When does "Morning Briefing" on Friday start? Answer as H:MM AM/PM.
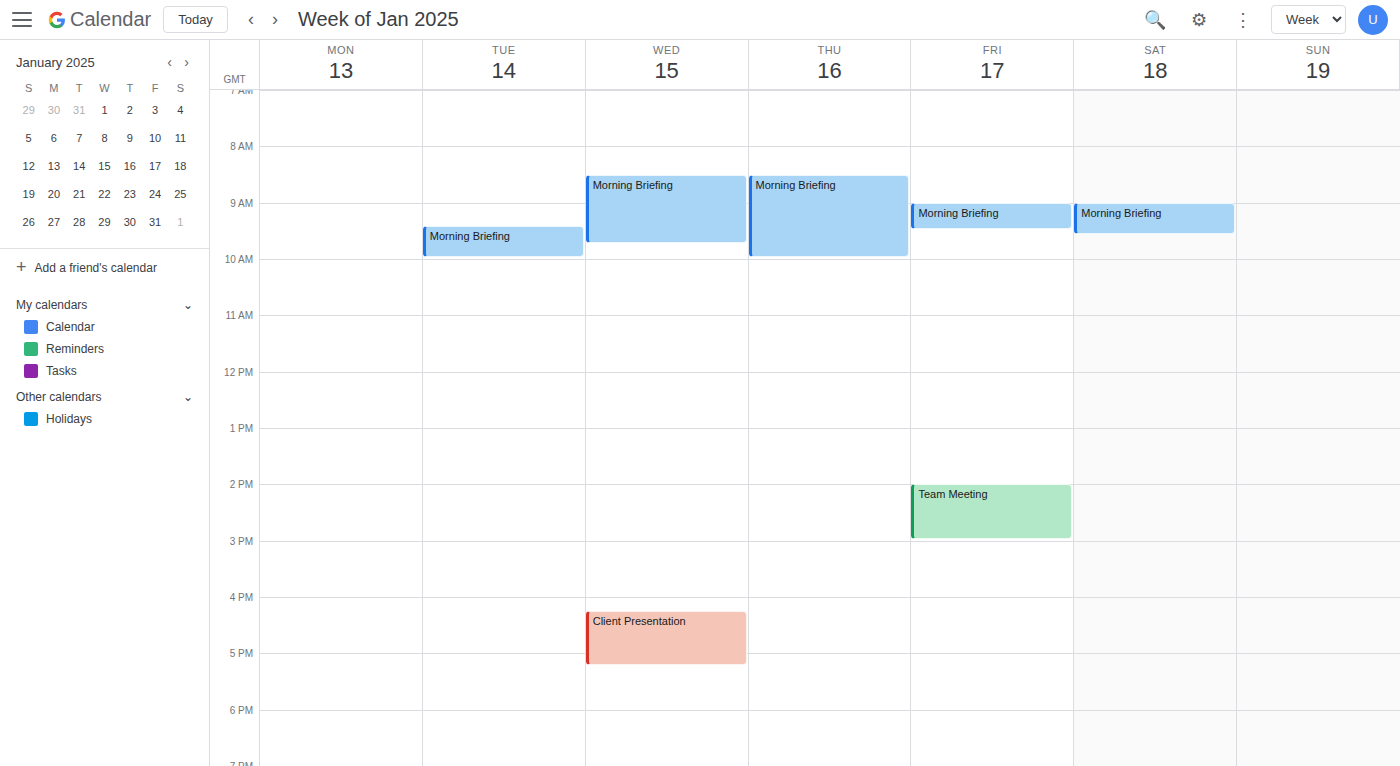
9:00 AM